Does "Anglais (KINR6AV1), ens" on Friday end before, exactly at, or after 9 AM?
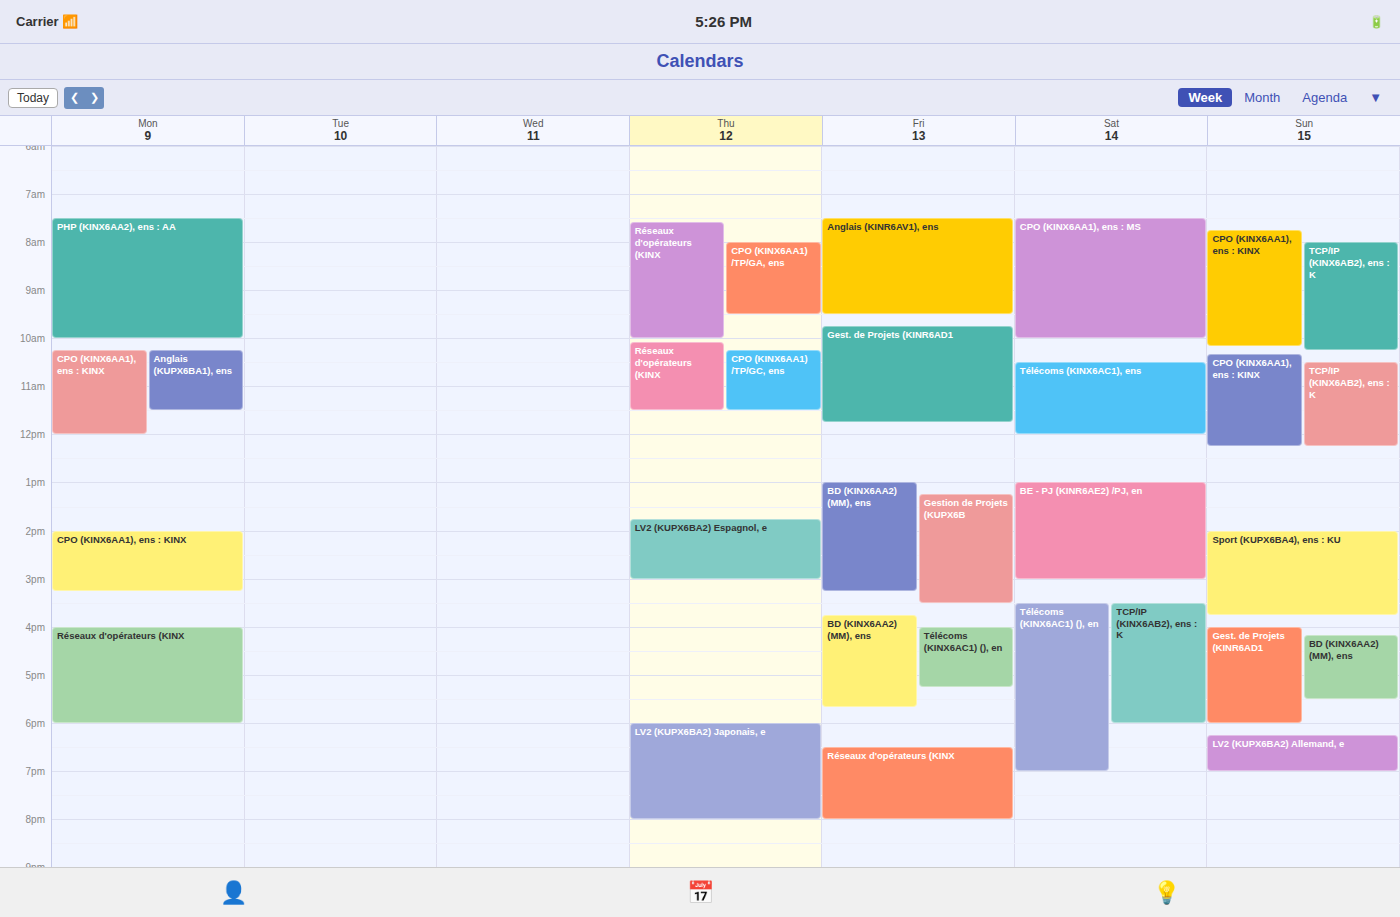
9:30 AM -- after 9 AM, 30 minutes below the 9 AM line.